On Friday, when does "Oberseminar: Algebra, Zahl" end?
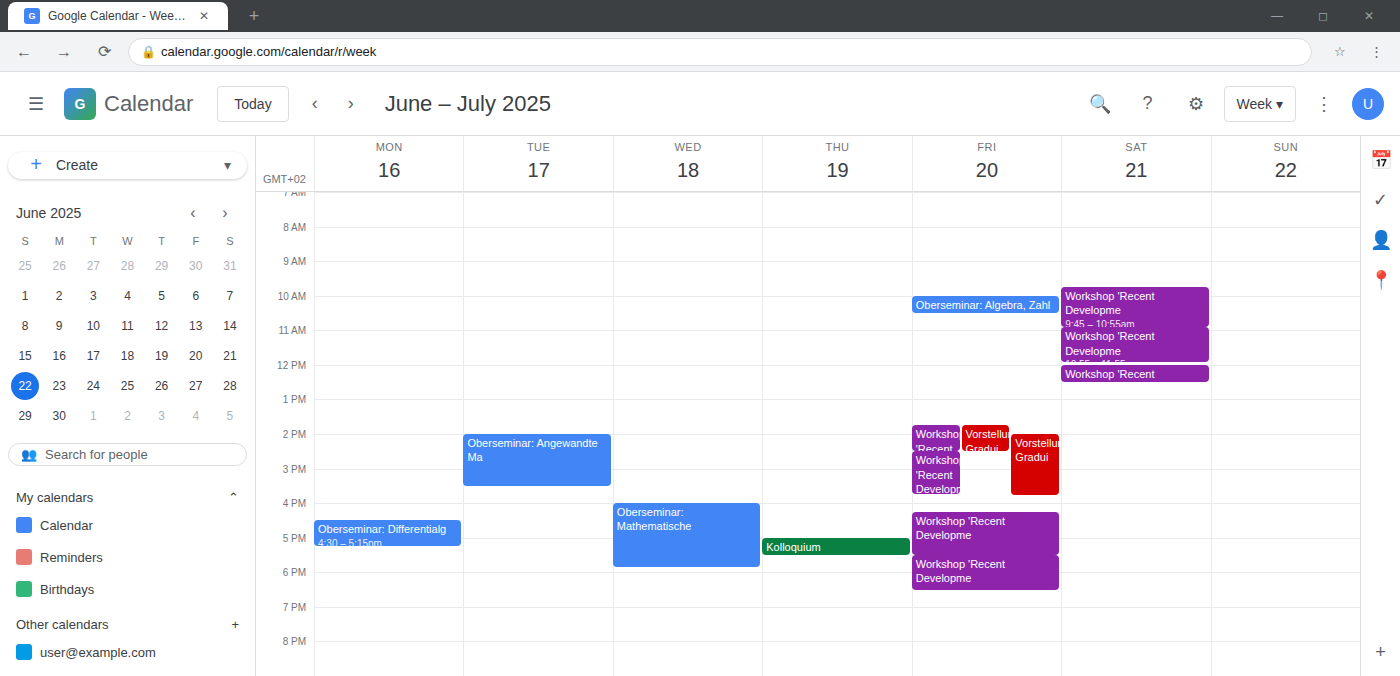
10:30